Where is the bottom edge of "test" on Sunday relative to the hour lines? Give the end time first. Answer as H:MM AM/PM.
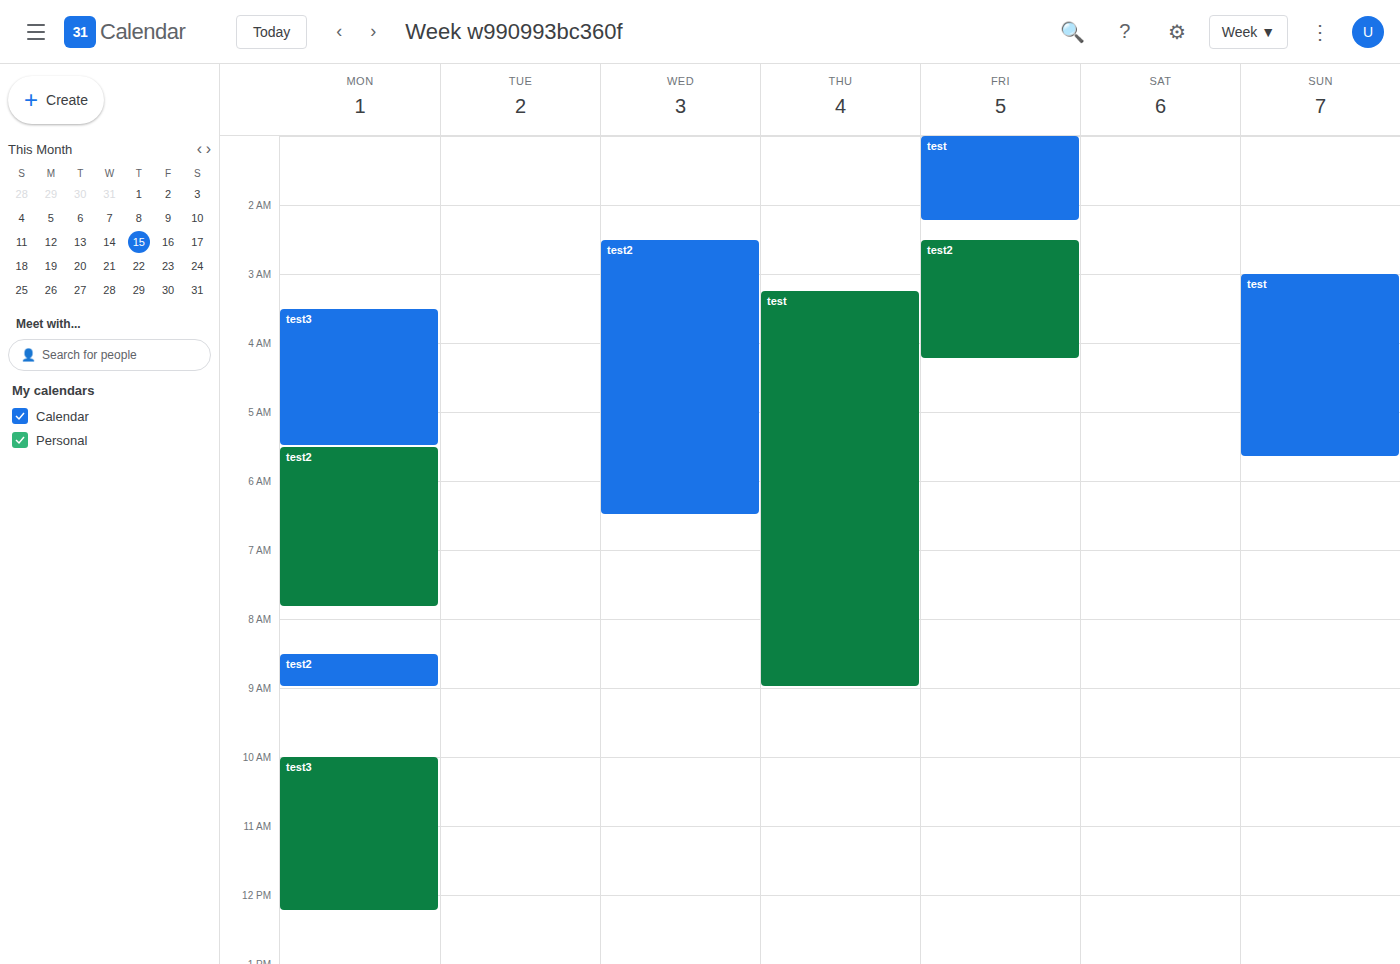
5:40 AM -- neither: 40 minutes below the 5 AM line and 20 minutes above the 6 AM line.